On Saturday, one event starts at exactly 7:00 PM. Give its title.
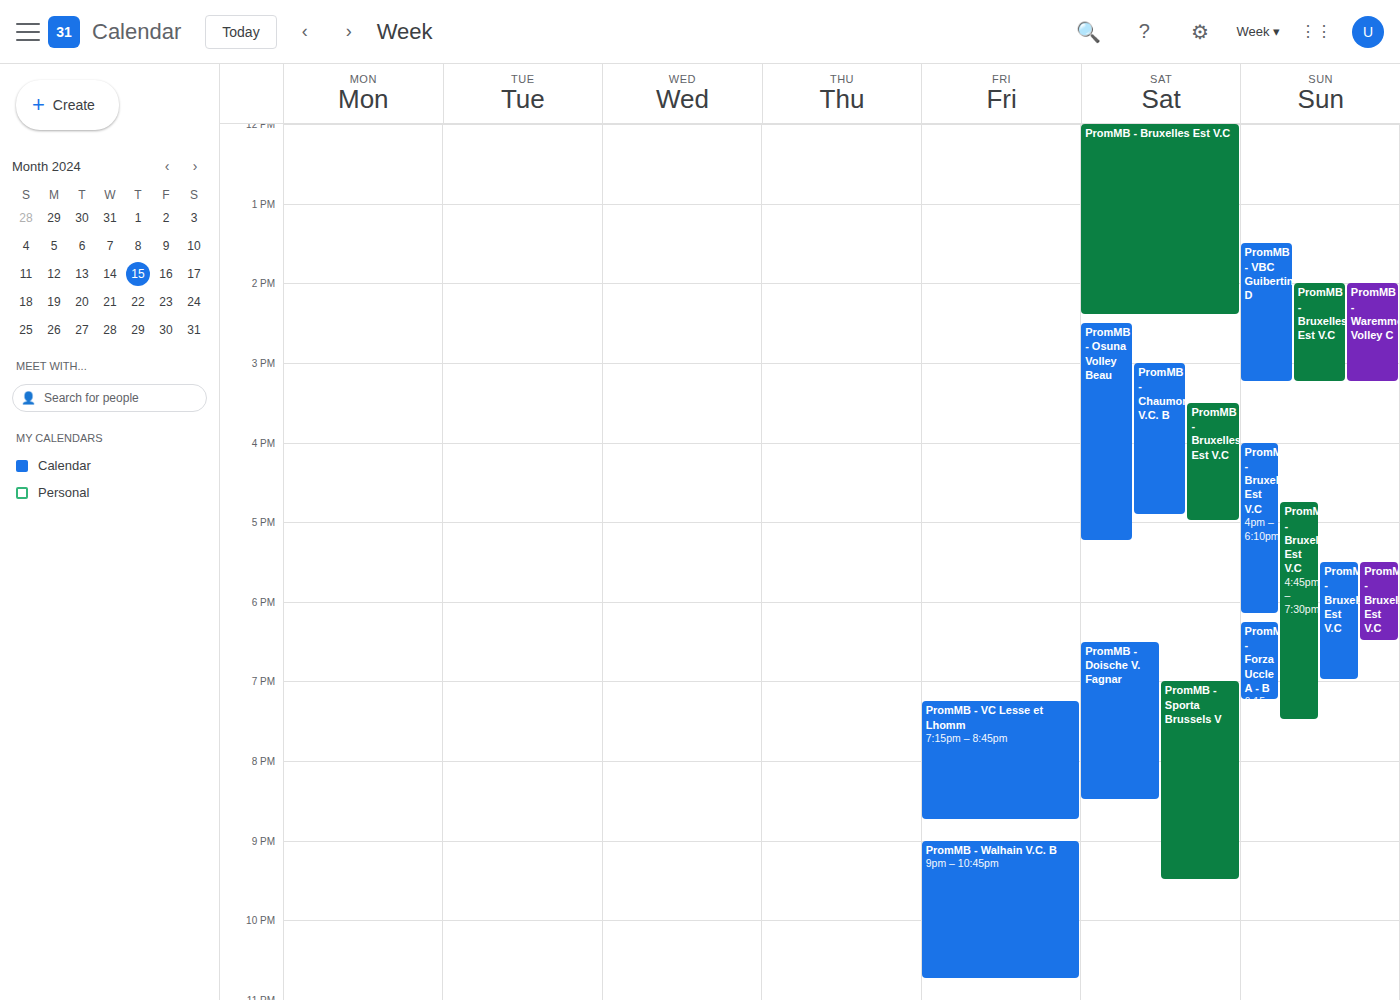
"PromMB - Sporta Brussels V"